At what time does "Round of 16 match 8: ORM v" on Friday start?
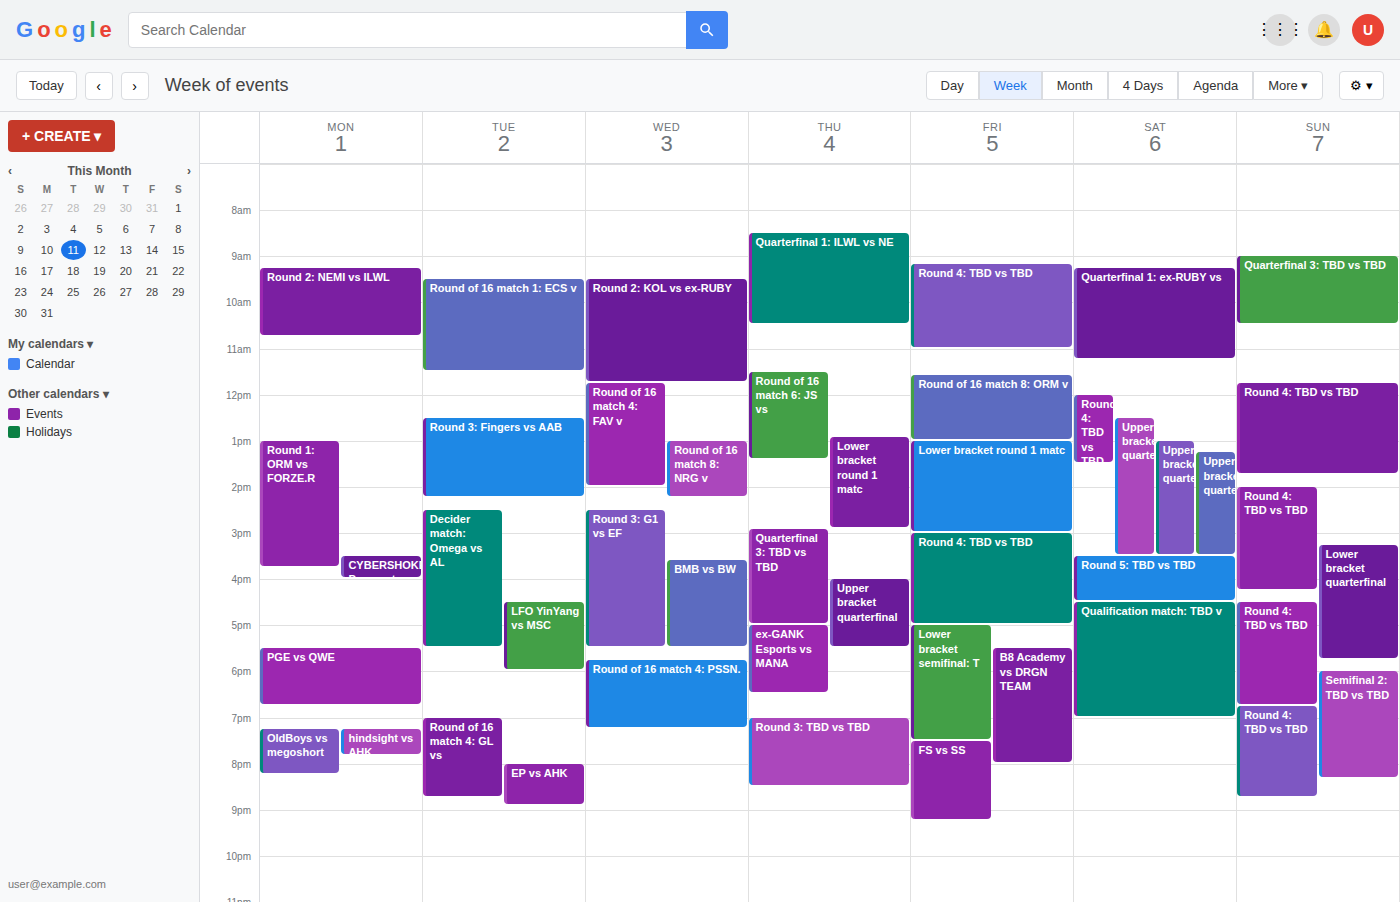
11:35 AM